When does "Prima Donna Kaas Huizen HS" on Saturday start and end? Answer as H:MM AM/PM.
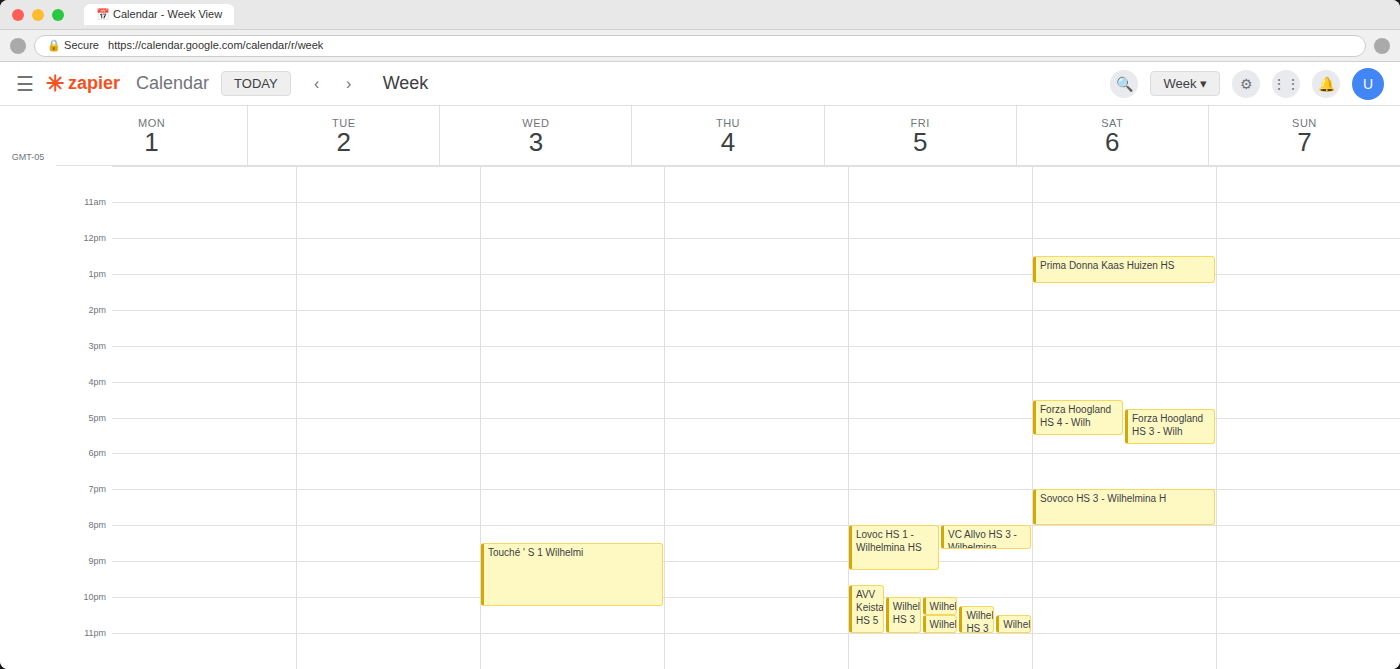
12:30 PM to 1:15 PM